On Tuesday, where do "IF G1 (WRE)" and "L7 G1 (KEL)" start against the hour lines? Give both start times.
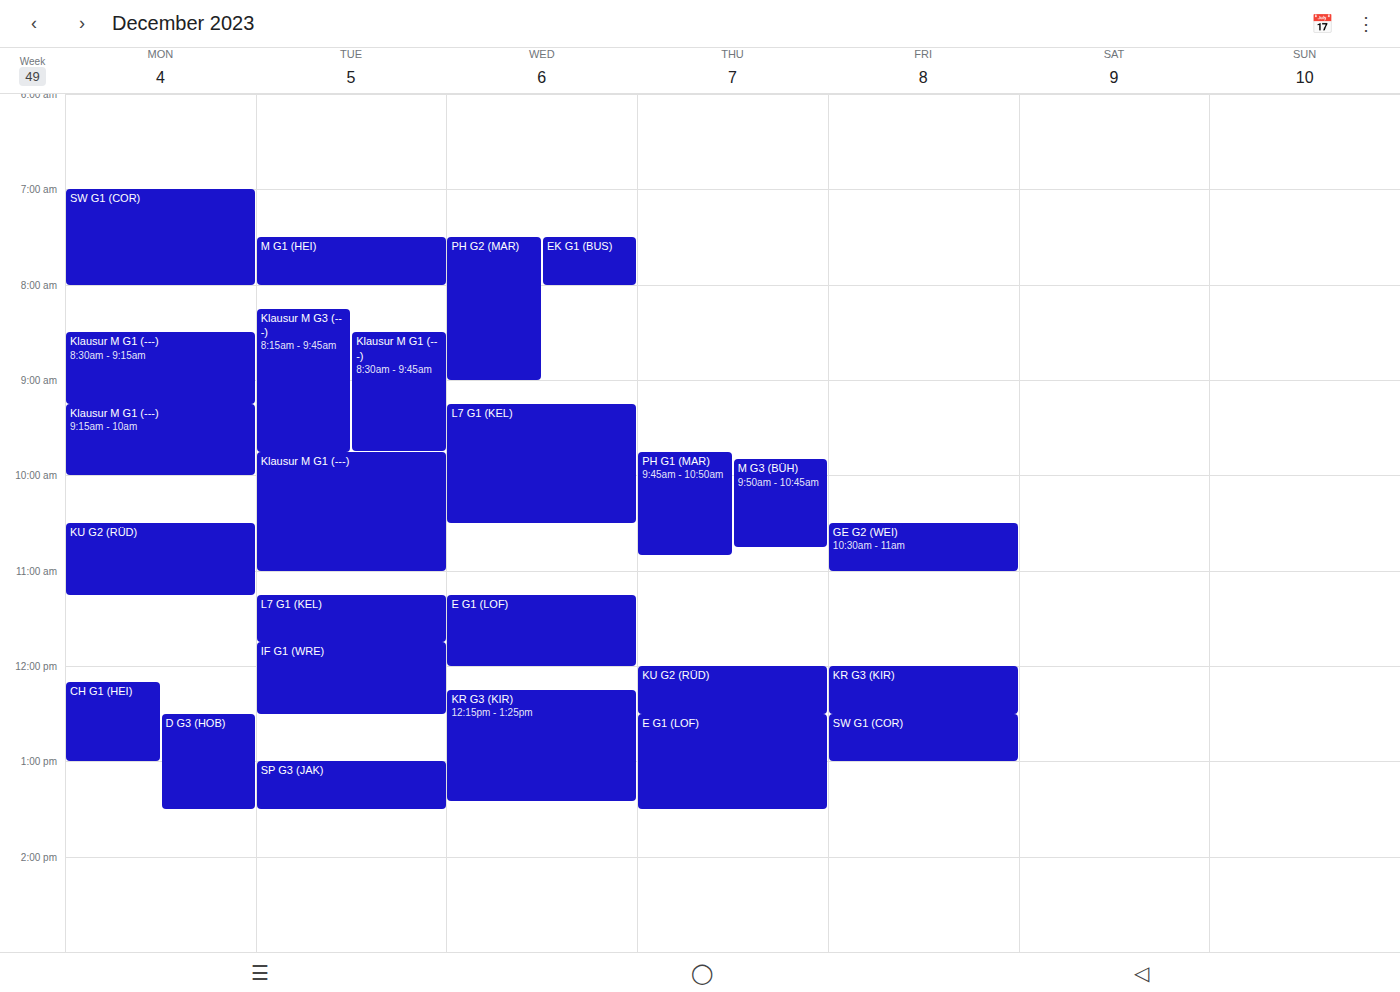
"IF G1 (WRE)": 11:45 AM, neither: three quarters of the way from the 11 AM line to the 12 PM line. "L7 G1 (KEL)": 11:15 AM, neither: a quarter of the way from the 11 AM line to the 12 PM line.